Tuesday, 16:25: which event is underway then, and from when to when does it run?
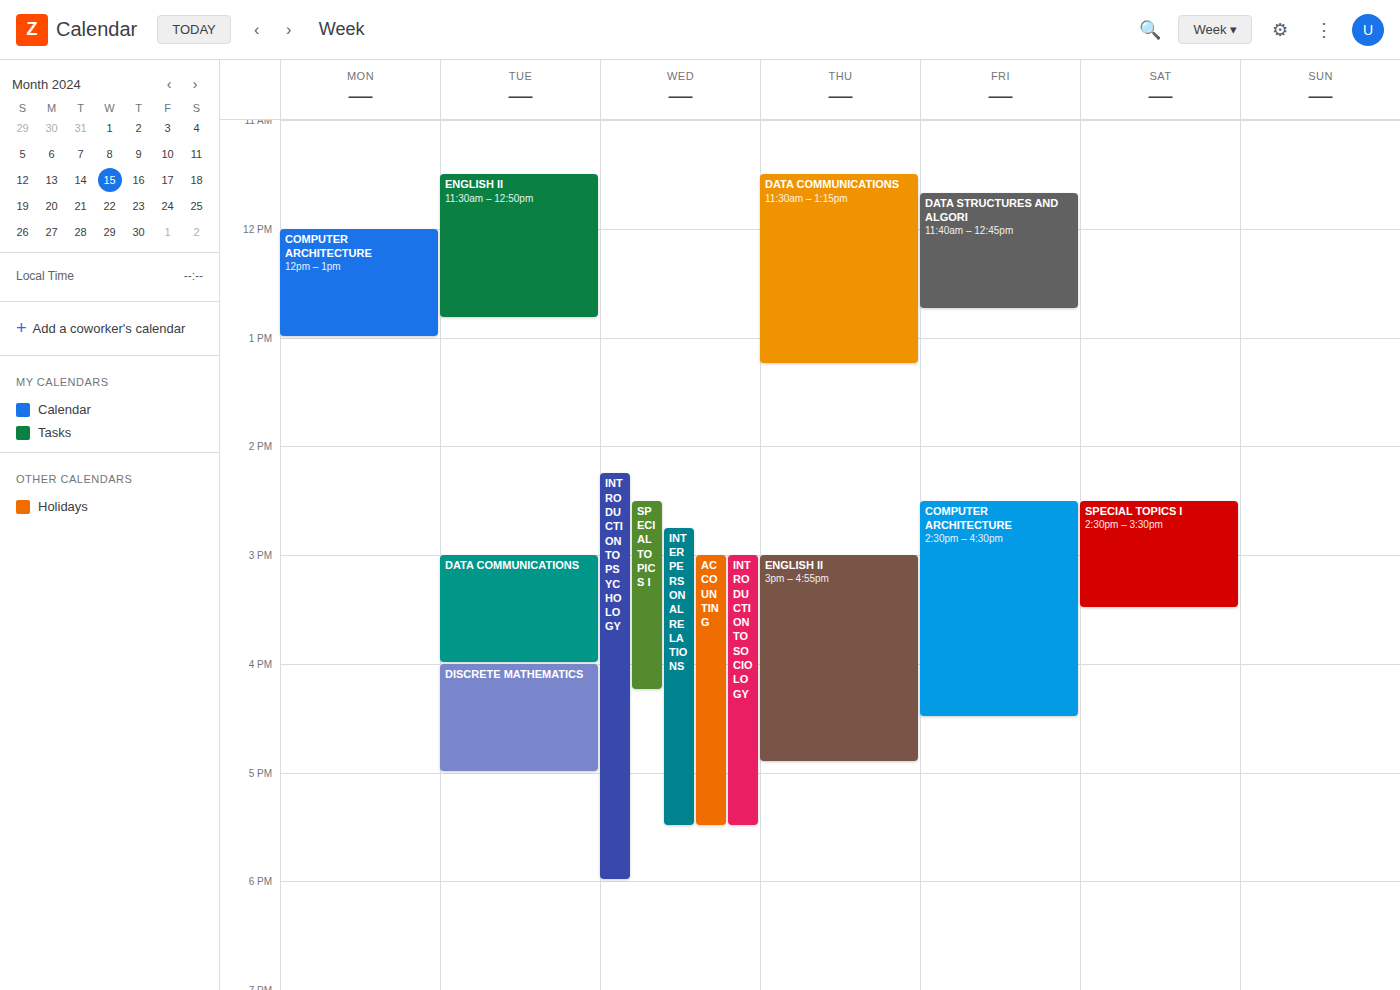
"DISCRETE MATHEMATICS", 16:00 to 17:00